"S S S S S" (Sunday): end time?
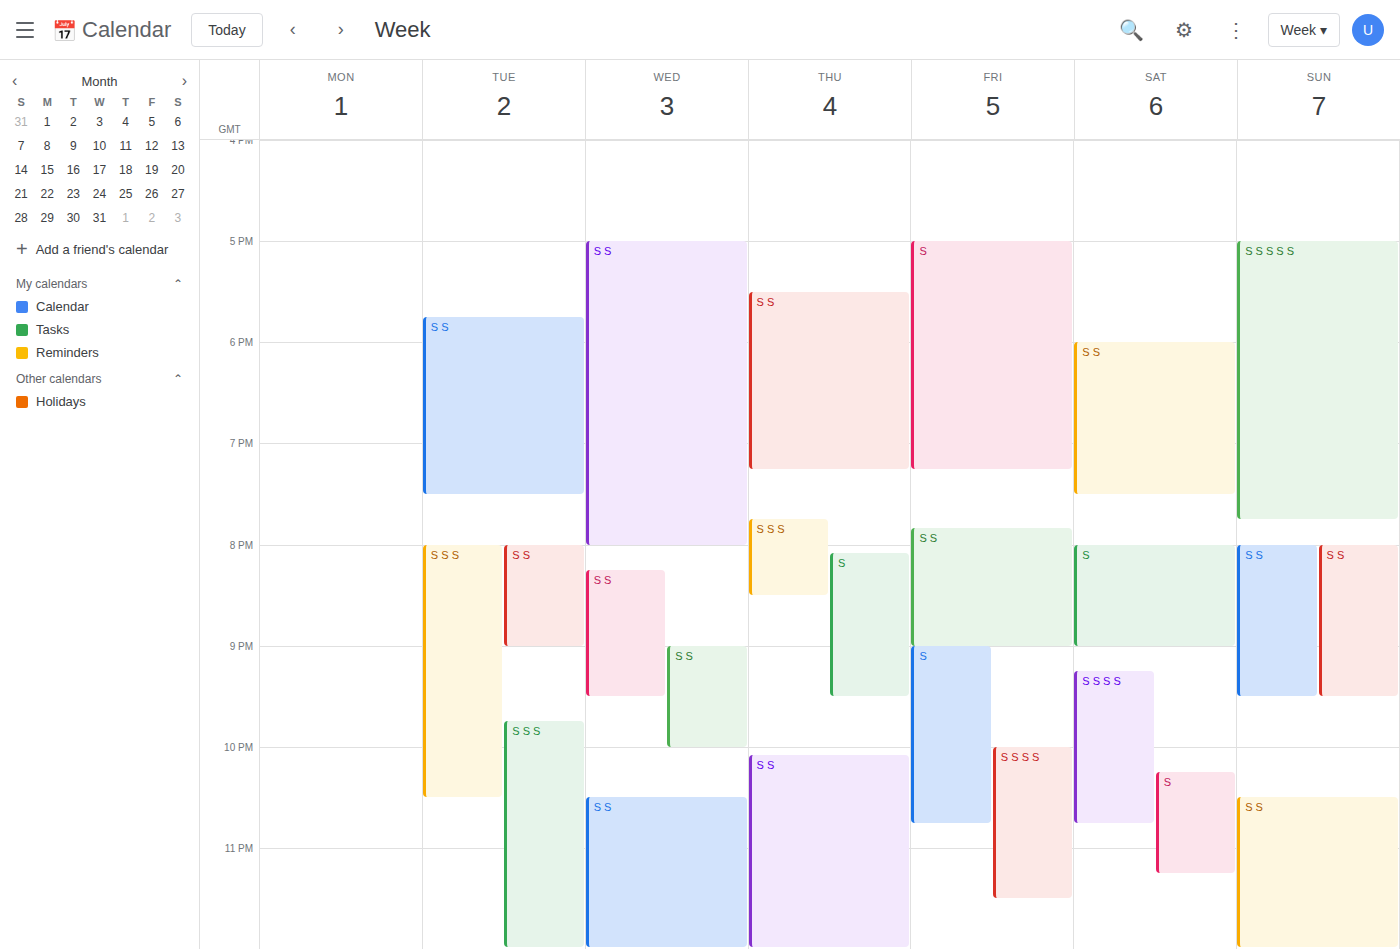
7:45 PM